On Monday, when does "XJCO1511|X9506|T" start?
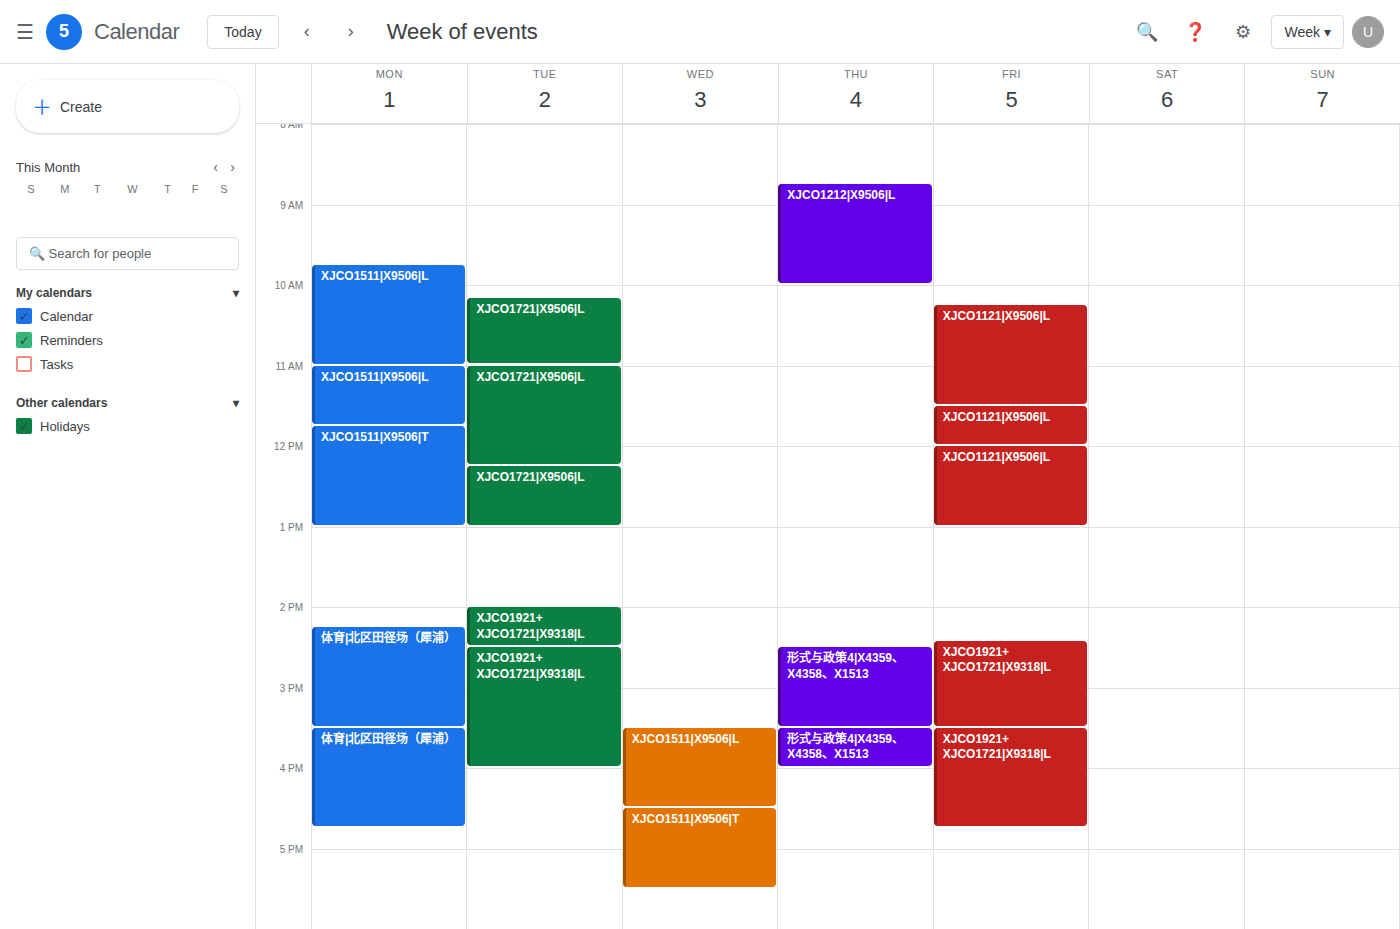
11:45 AM